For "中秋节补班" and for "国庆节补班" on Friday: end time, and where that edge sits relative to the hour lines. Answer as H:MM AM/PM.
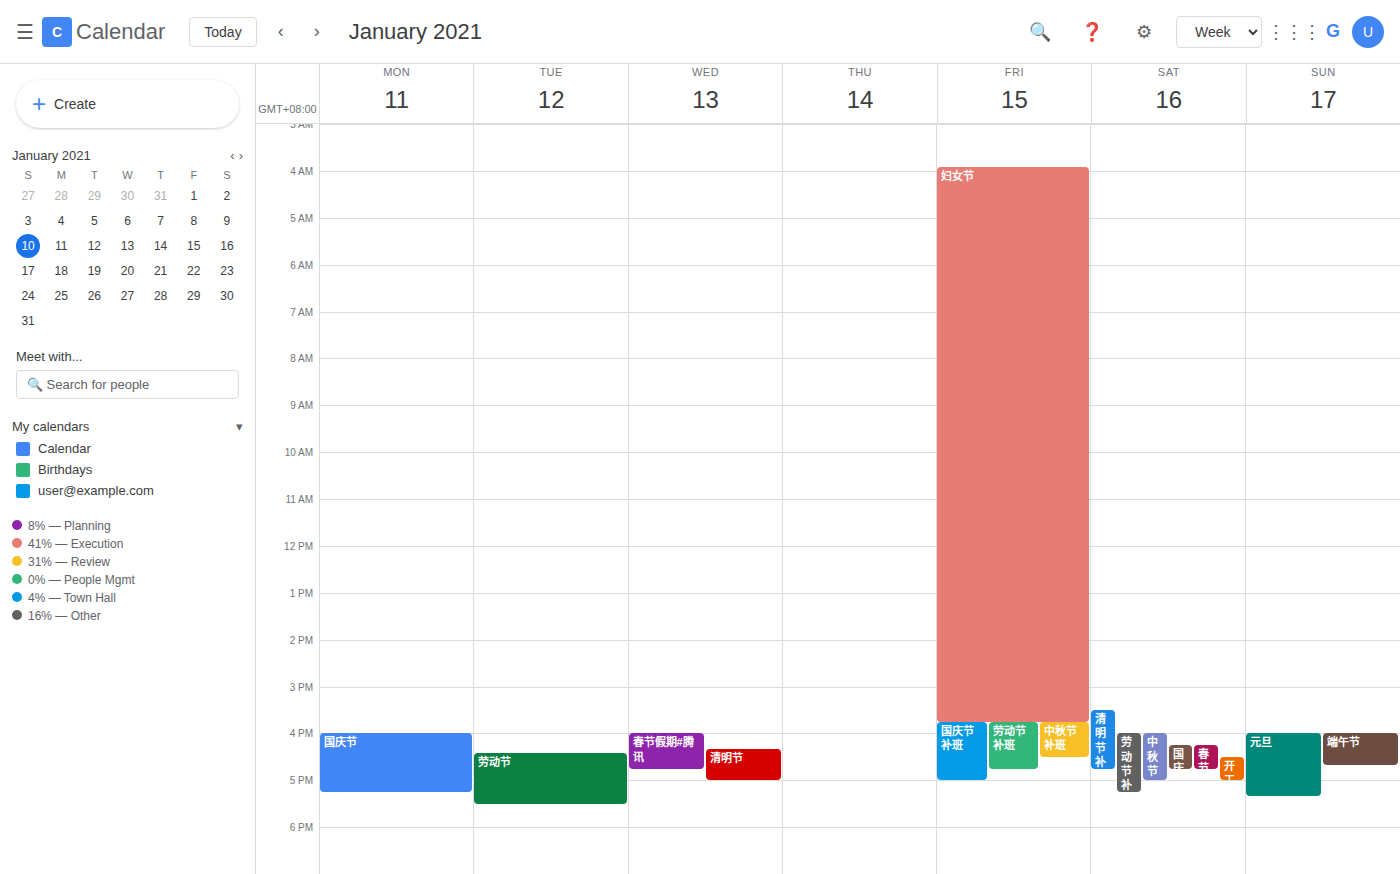
"中秋节补班": 4:30 PM, halfway between the 4 PM and 5 PM lines. "国庆节补班": 5:00 PM, exactly on the 5 PM line.